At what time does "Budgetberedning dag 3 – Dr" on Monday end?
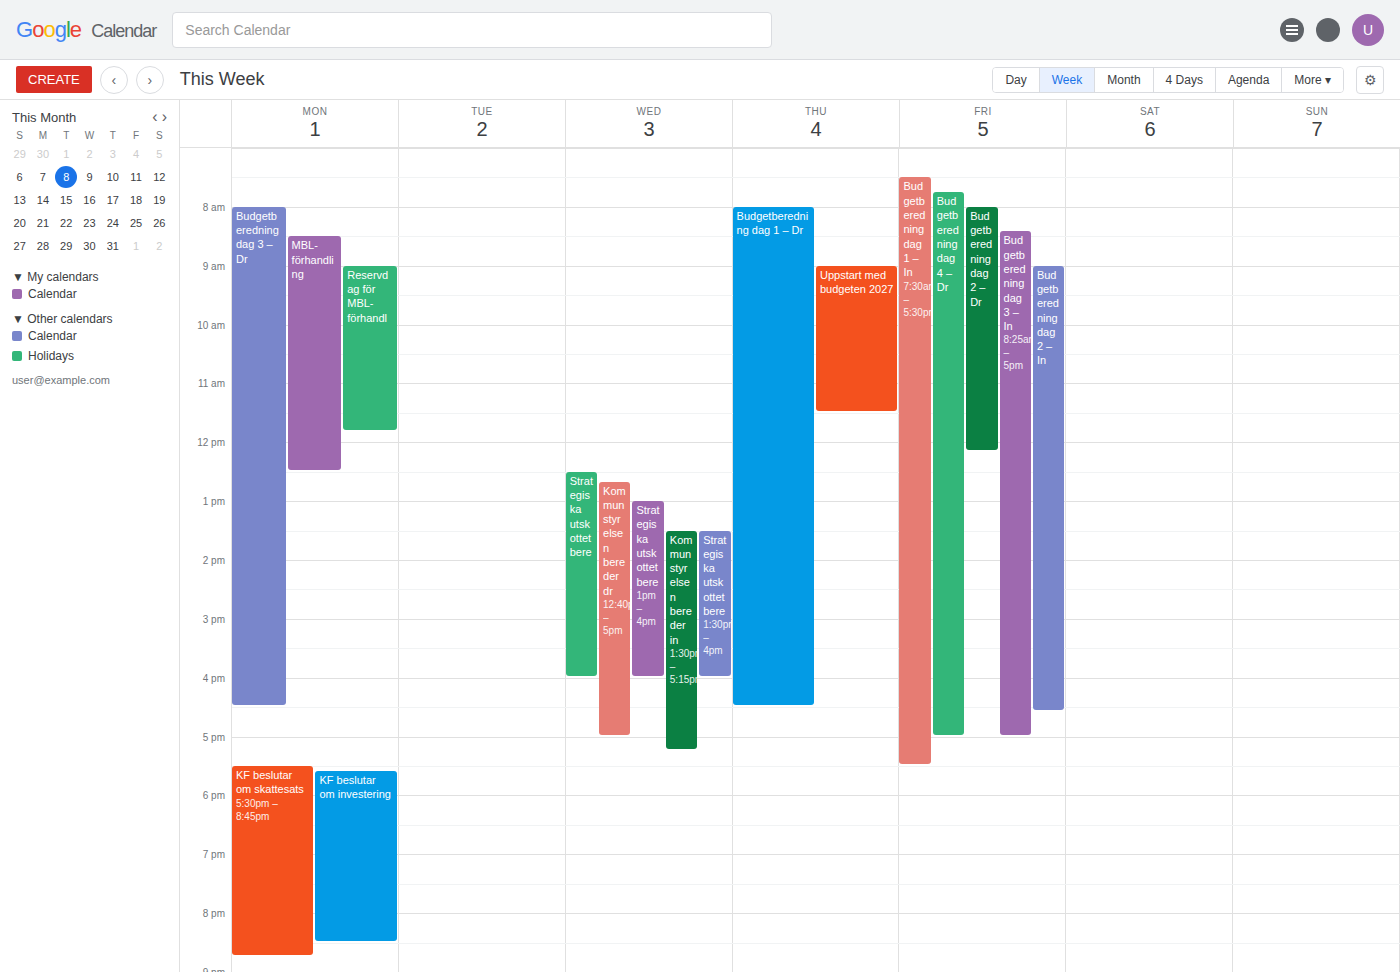
4:30 PM